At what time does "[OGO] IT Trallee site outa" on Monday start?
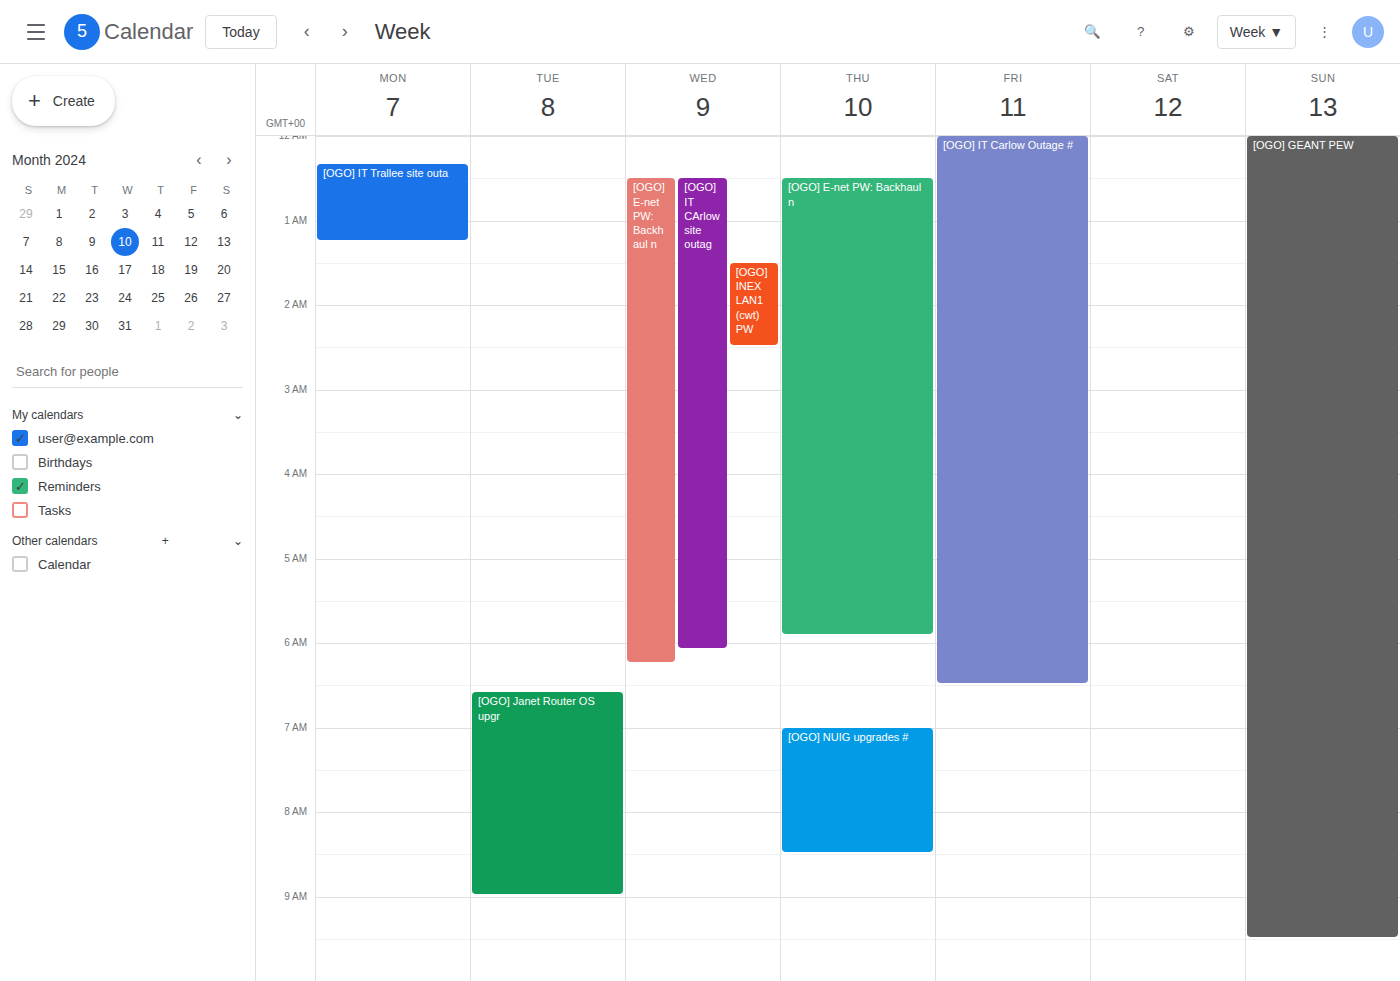
12:20 AM